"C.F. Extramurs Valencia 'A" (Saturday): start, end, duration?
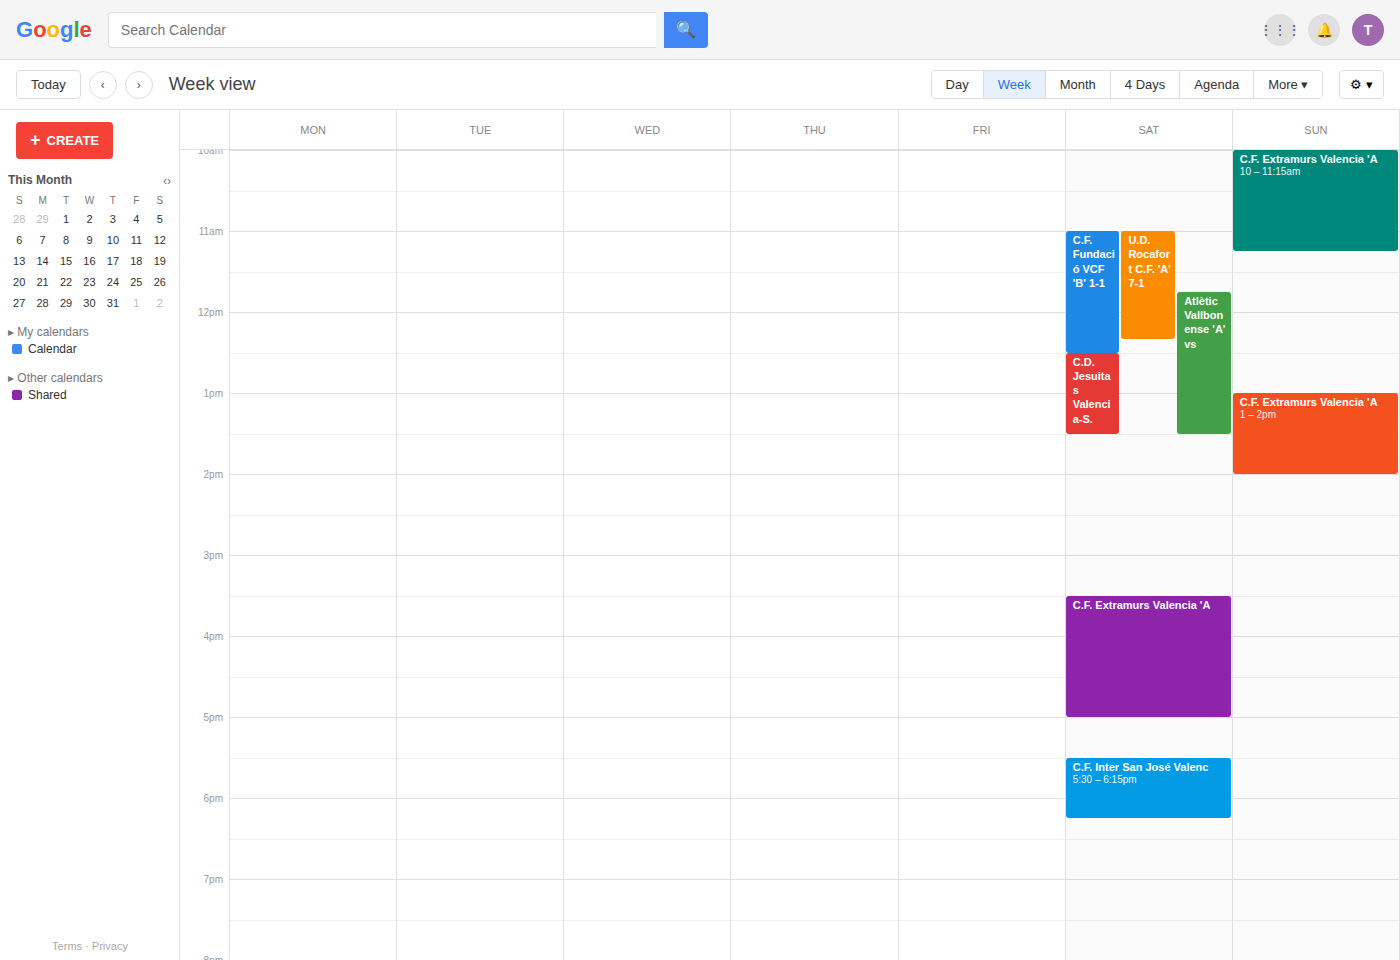
3:30 PM to 5:00 PM, 1 hour 30 minutes